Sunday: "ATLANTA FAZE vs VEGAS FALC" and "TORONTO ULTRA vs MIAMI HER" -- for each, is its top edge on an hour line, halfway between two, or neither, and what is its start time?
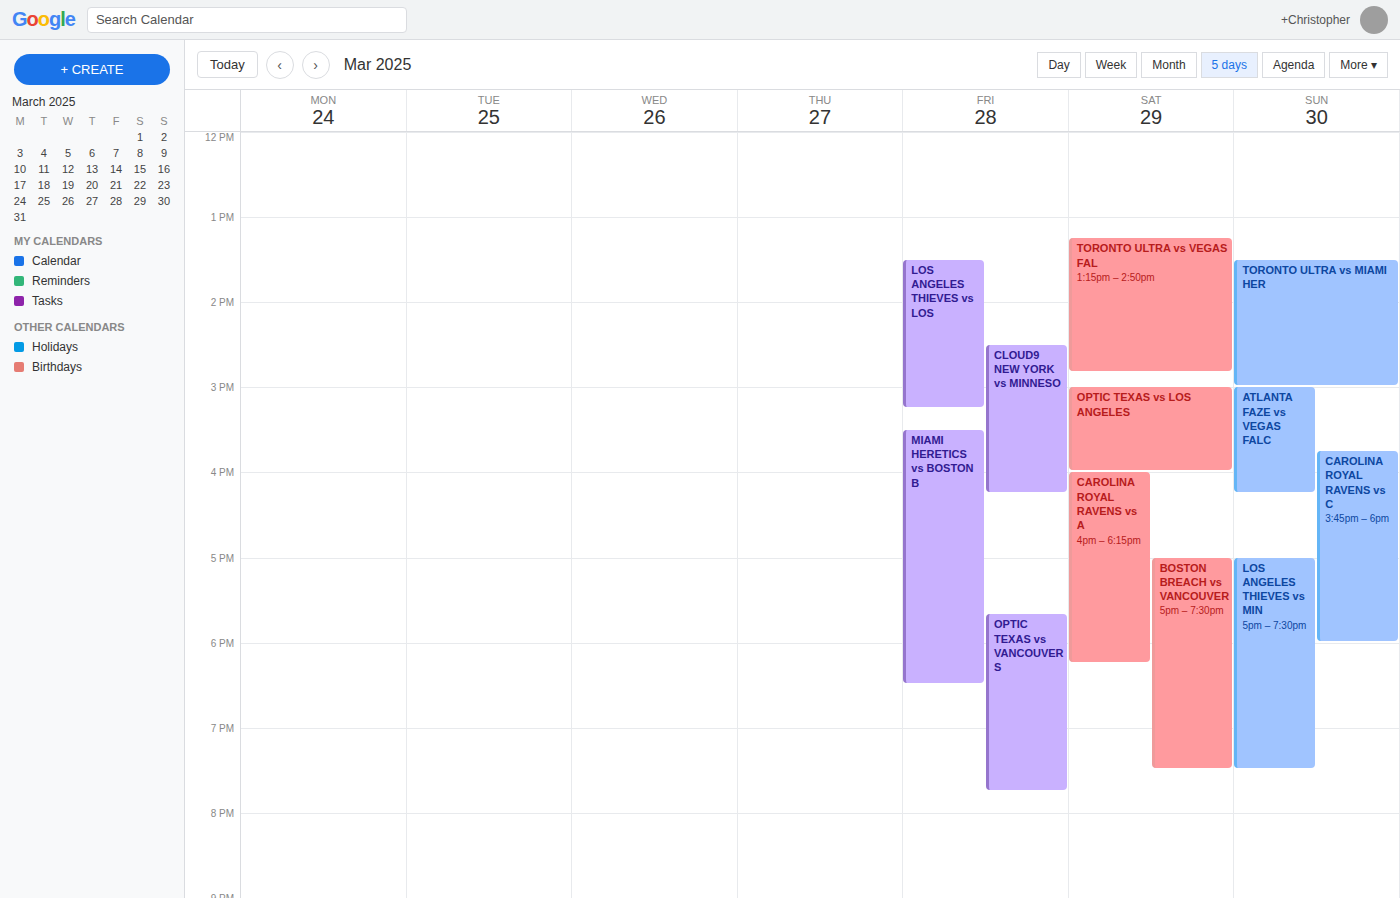
"ATLANTA FAZE vs VEGAS FALC": 15:00, exactly on the 15:00 line. "TORONTO ULTRA vs MIAMI HER": 13:30, halfway between the 13:00 and 14:00 lines.